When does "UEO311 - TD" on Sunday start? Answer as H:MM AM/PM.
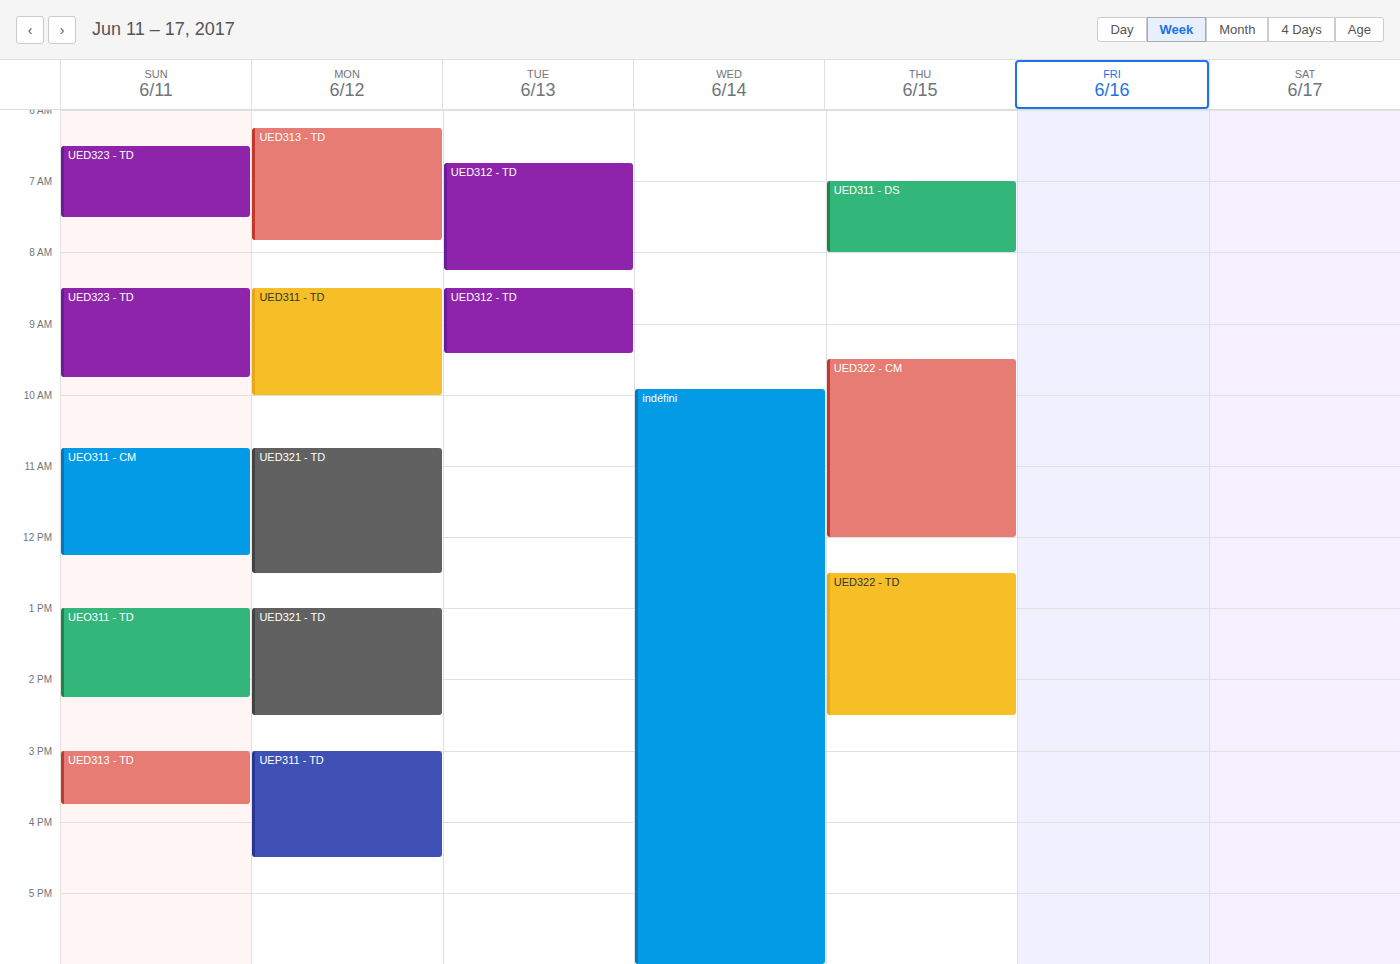
1:00 PM